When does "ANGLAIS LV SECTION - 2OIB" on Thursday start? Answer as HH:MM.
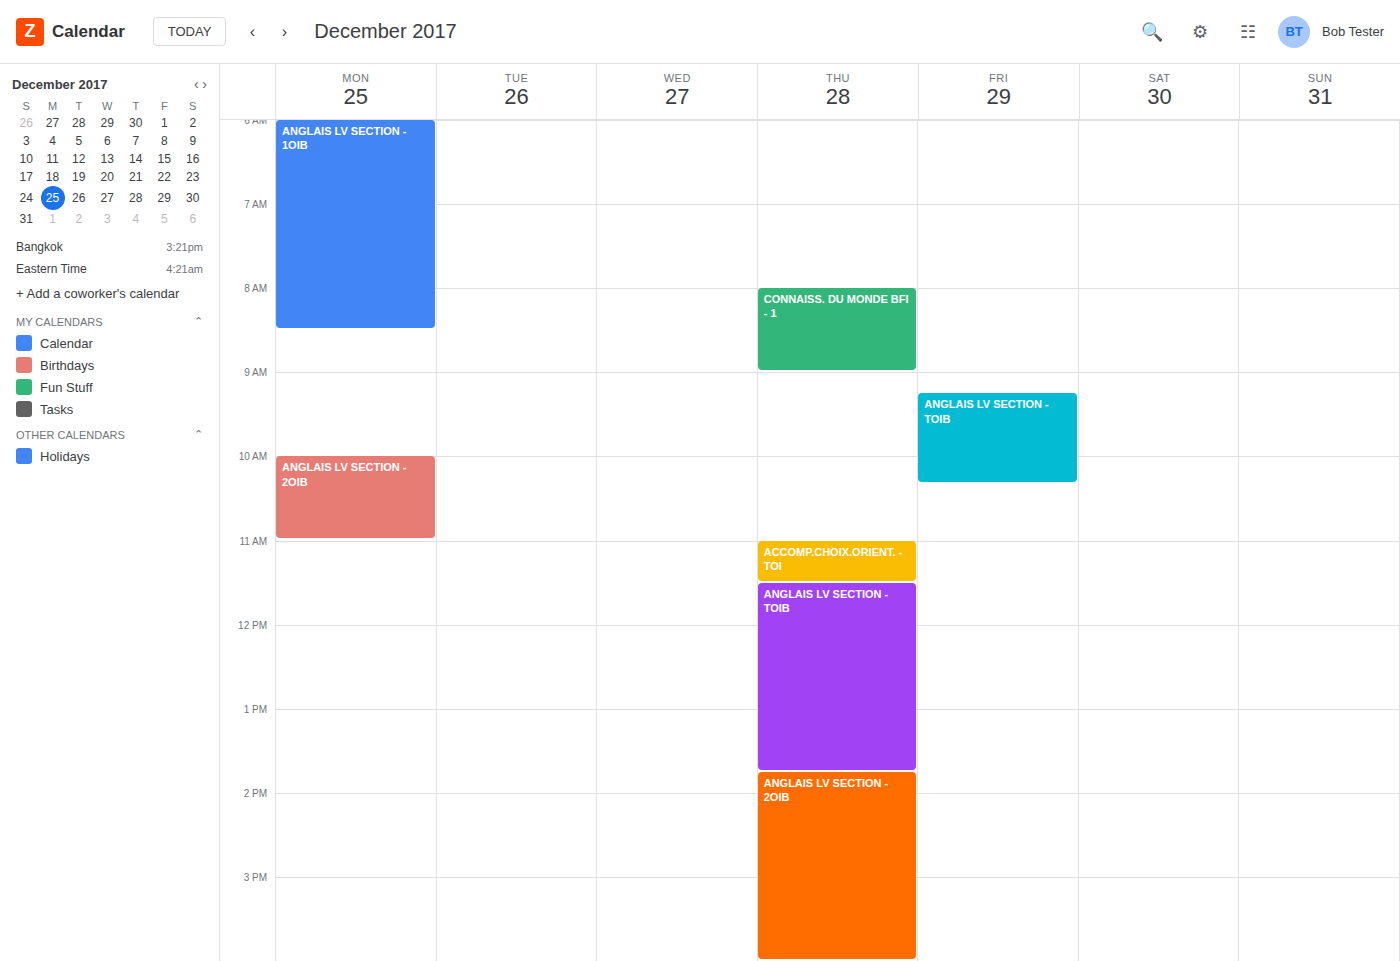
13:45